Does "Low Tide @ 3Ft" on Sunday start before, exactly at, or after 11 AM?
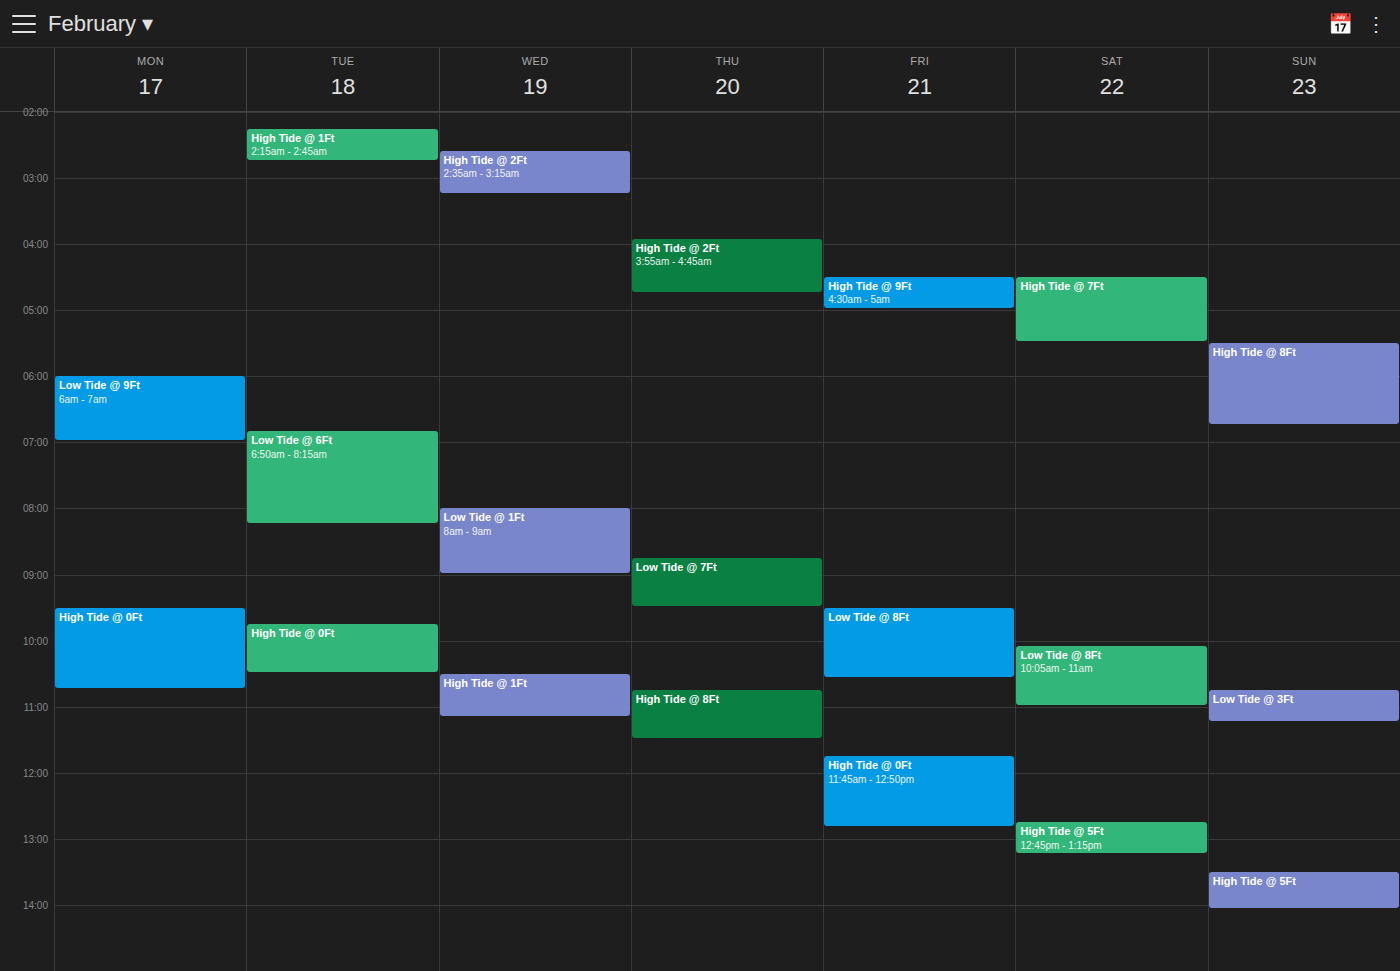
10:45 AM -- before 11 AM, 15 minutes above the 11 AM line.